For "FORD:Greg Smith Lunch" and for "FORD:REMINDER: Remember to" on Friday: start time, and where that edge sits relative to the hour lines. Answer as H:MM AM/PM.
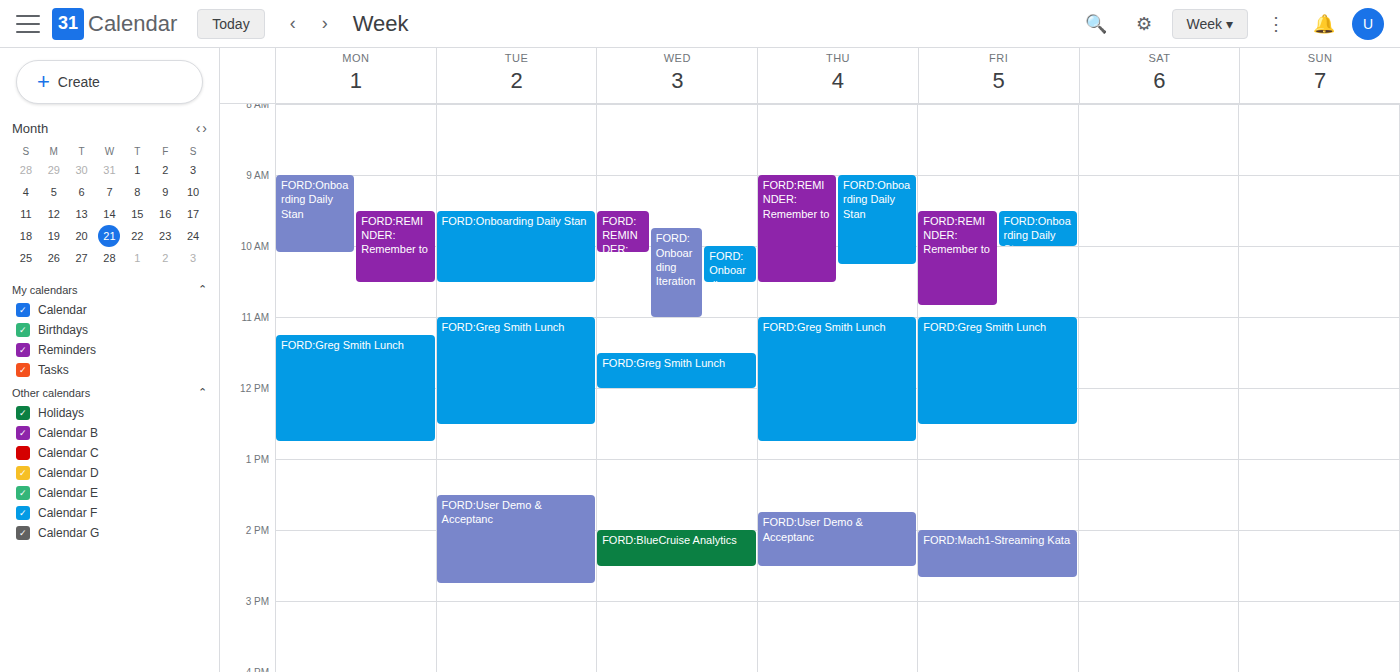
"FORD:Greg Smith Lunch": 11:00 AM, exactly on the 11 AM line. "FORD:REMINDER: Remember to": 9:30 AM, halfway between the 9 AM and 10 AM lines.